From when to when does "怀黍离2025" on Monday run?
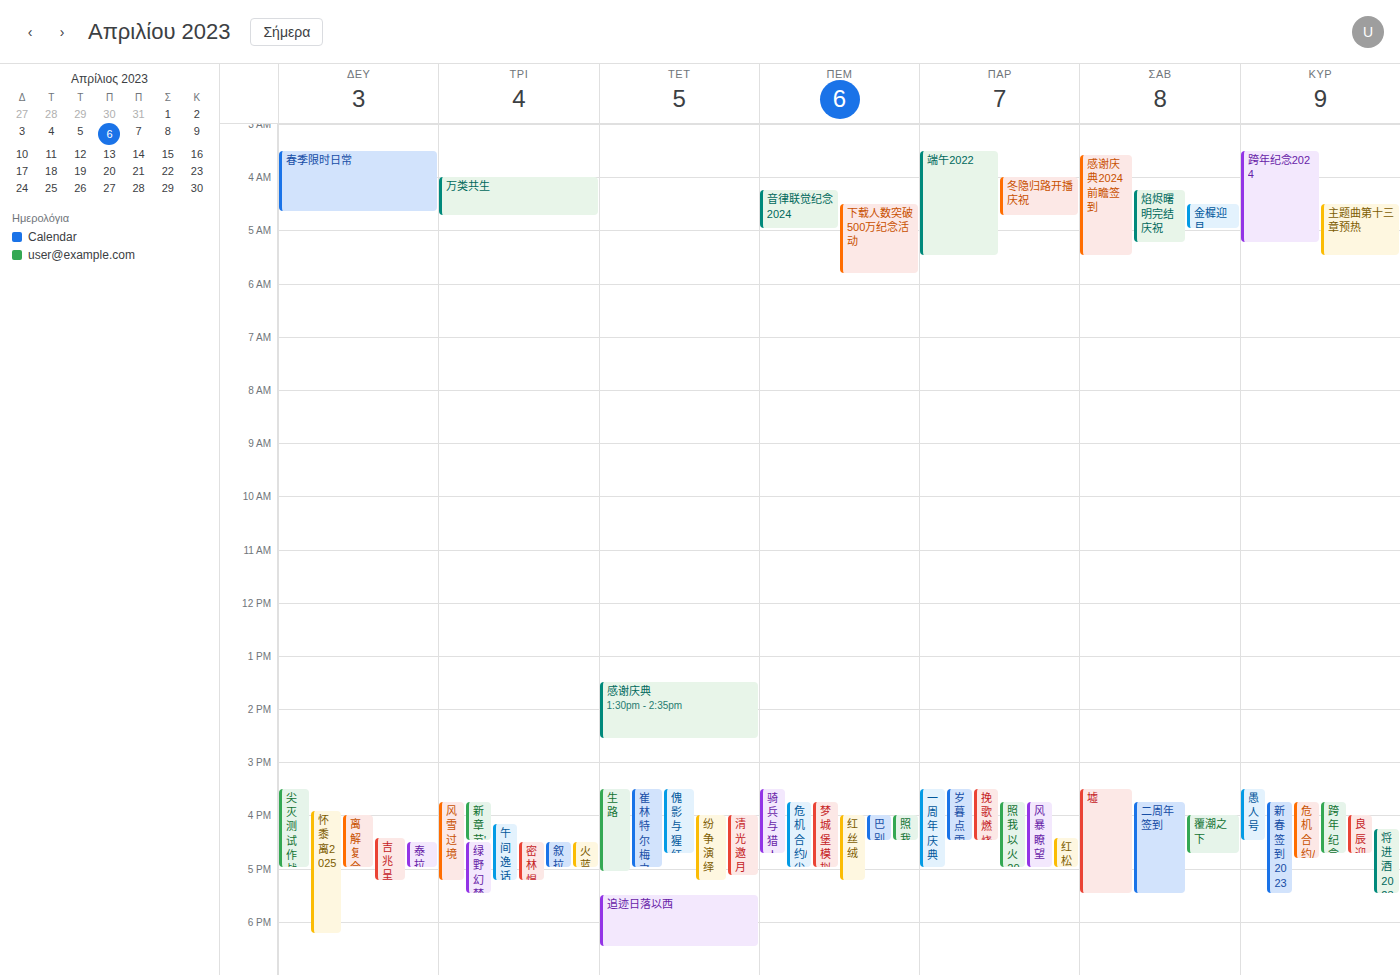
3:55 PM to 6:15 PM